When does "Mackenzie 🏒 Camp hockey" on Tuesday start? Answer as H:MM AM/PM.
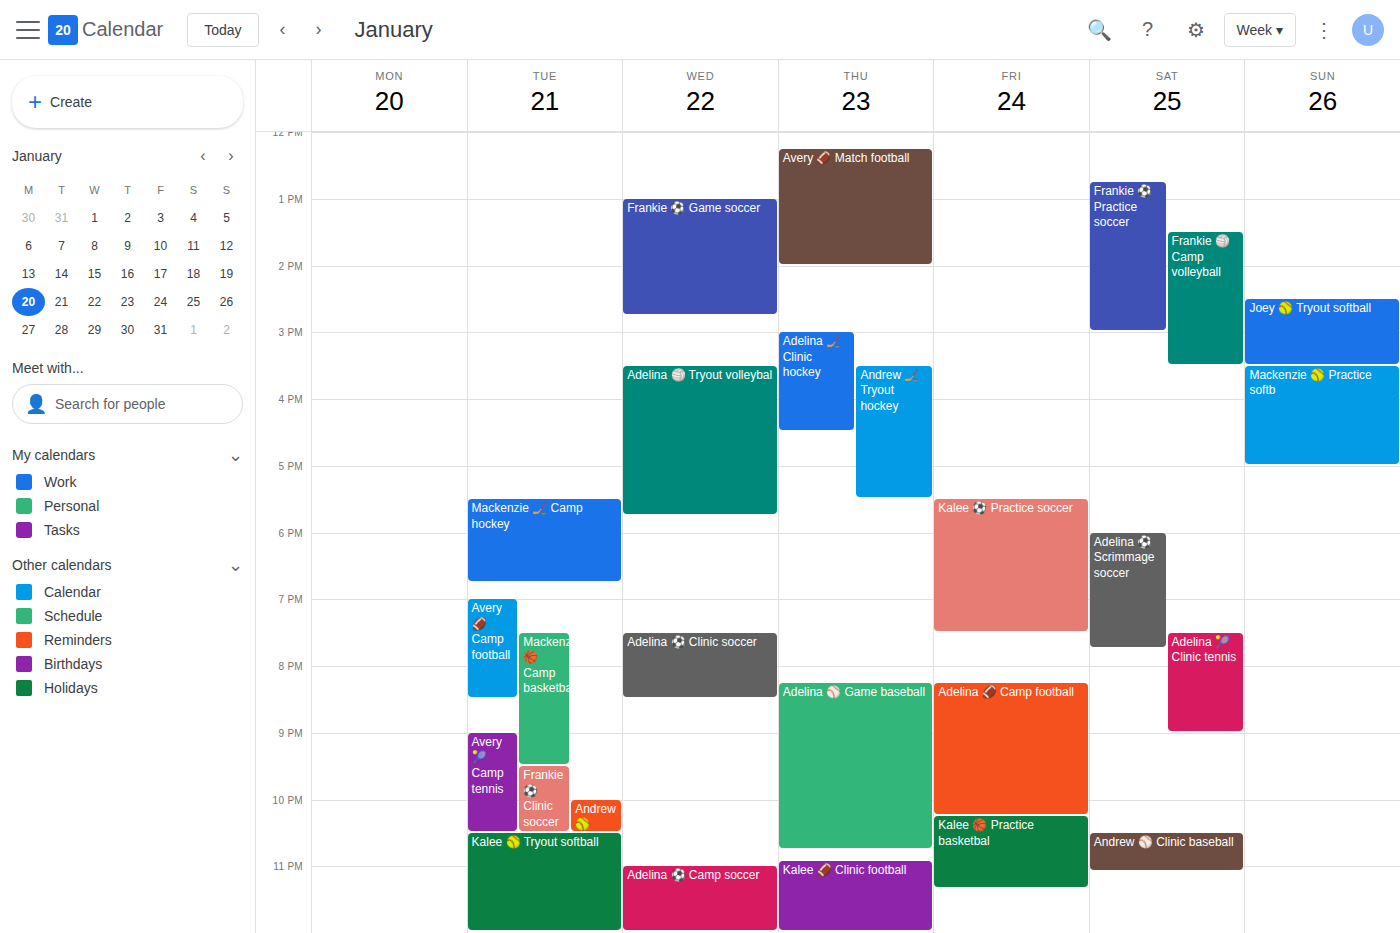
5:30 PM